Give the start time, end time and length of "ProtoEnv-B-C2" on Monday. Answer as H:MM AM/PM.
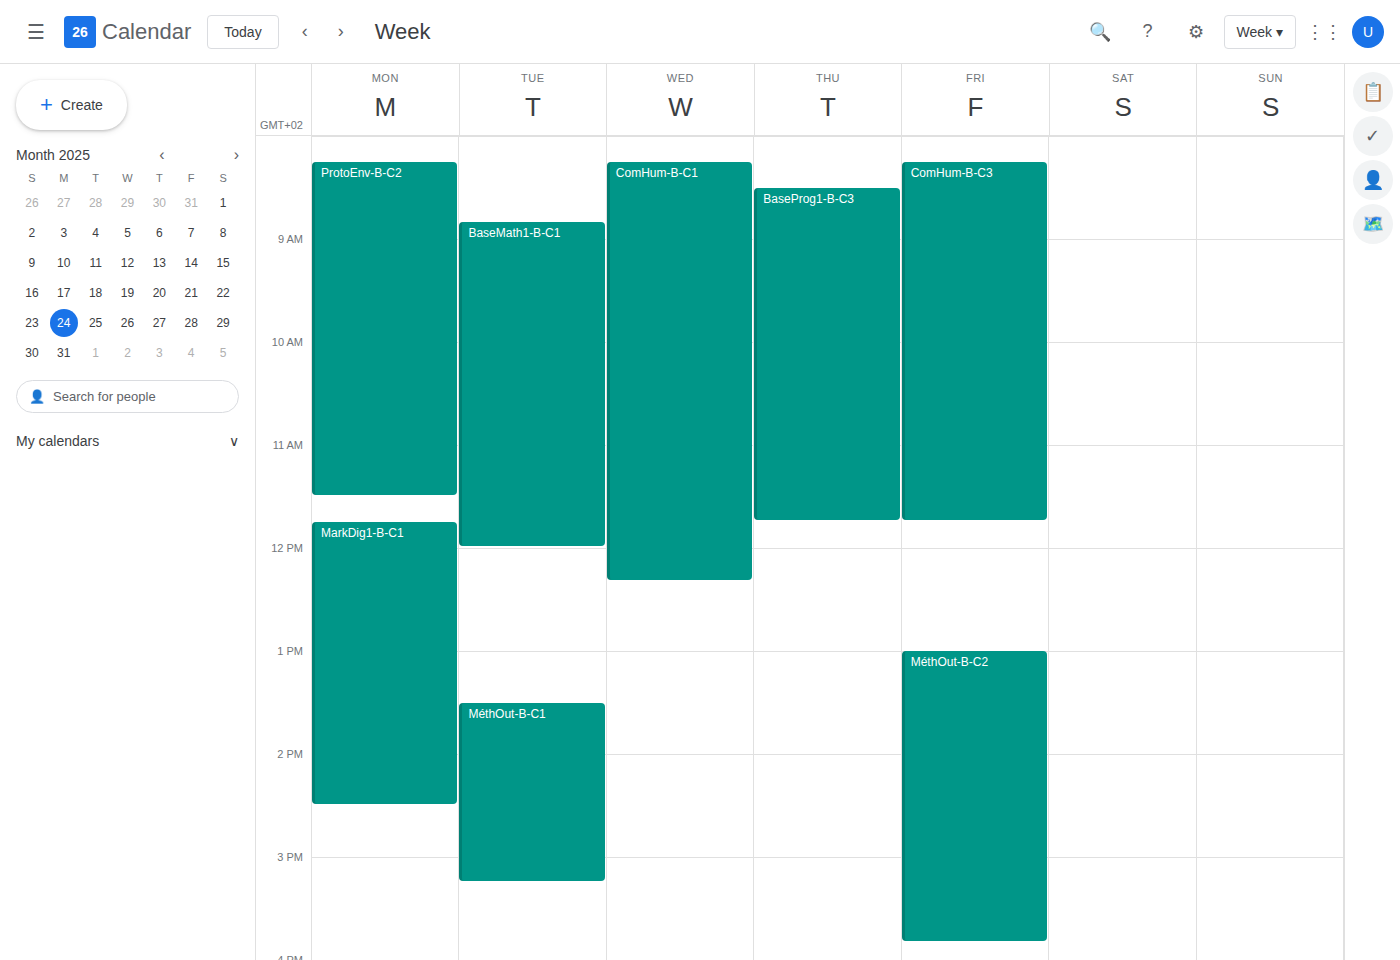
8:15 AM to 11:30 AM, 3 hours 15 minutes